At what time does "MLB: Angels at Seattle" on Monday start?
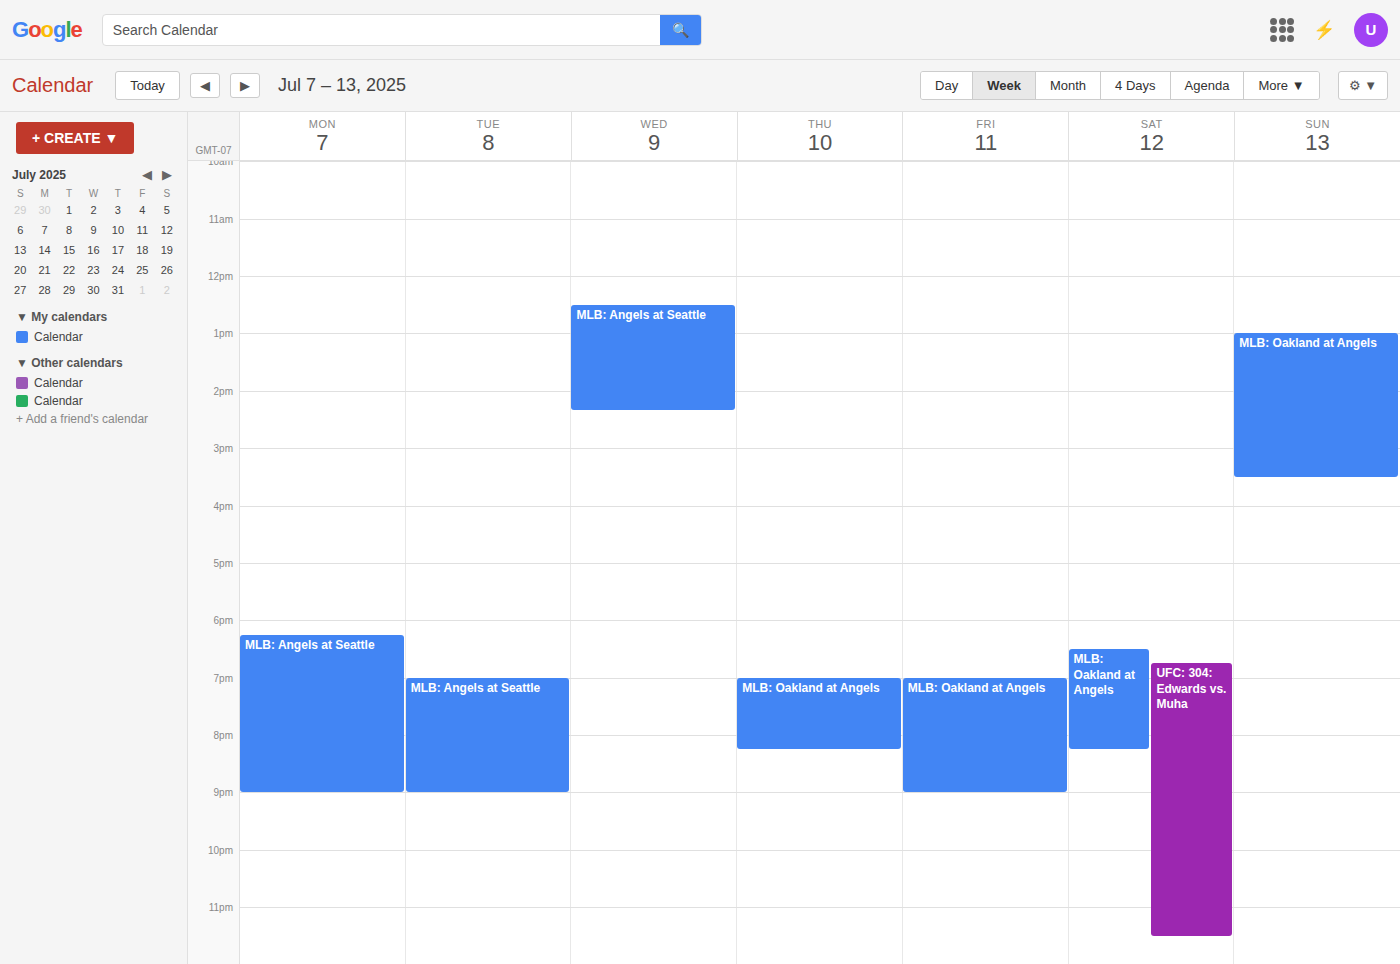
6:15 PM